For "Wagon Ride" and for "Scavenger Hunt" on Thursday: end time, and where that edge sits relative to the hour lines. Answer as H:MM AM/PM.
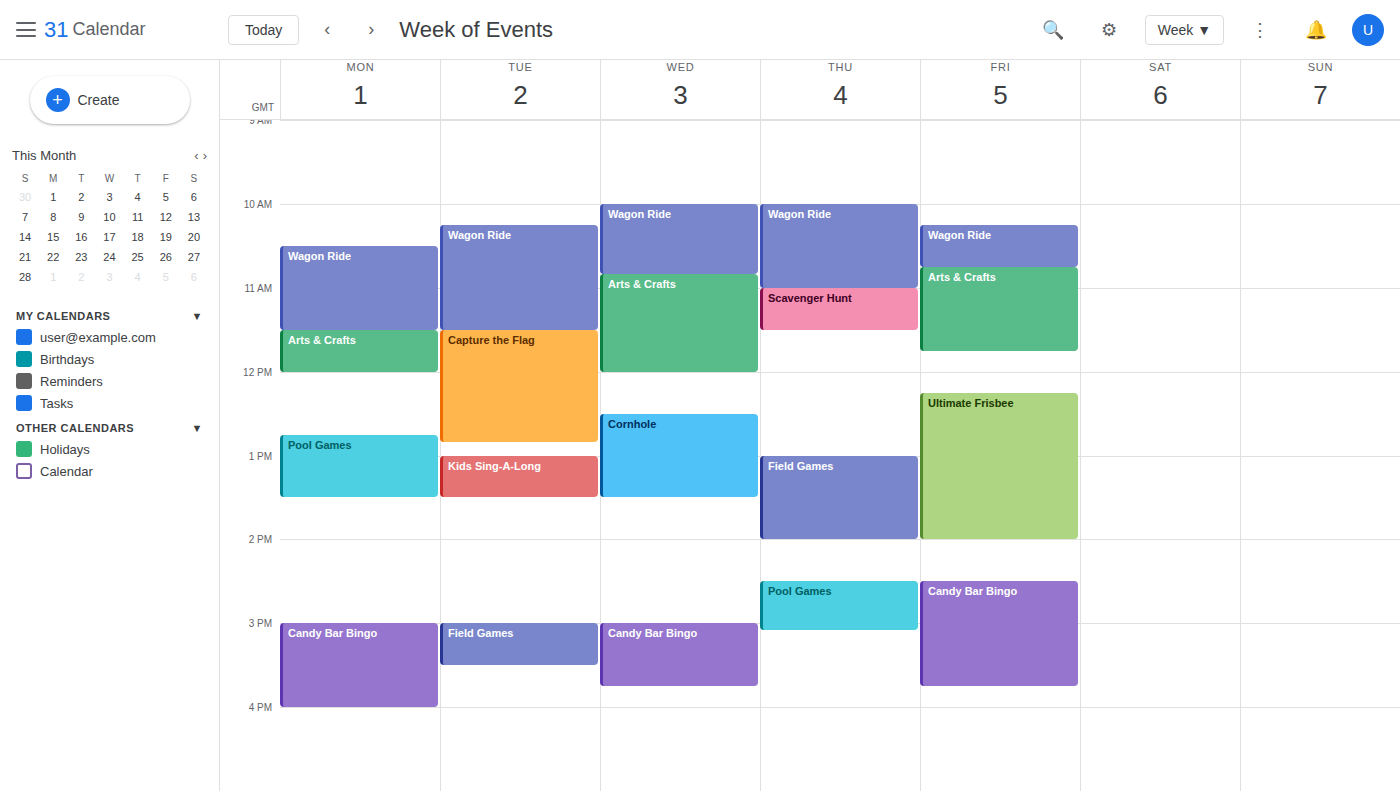
"Wagon Ride": 11:00 AM, exactly on the 11 AM line. "Scavenger Hunt": 11:30 AM, halfway between the 11 AM and 12 PM lines.